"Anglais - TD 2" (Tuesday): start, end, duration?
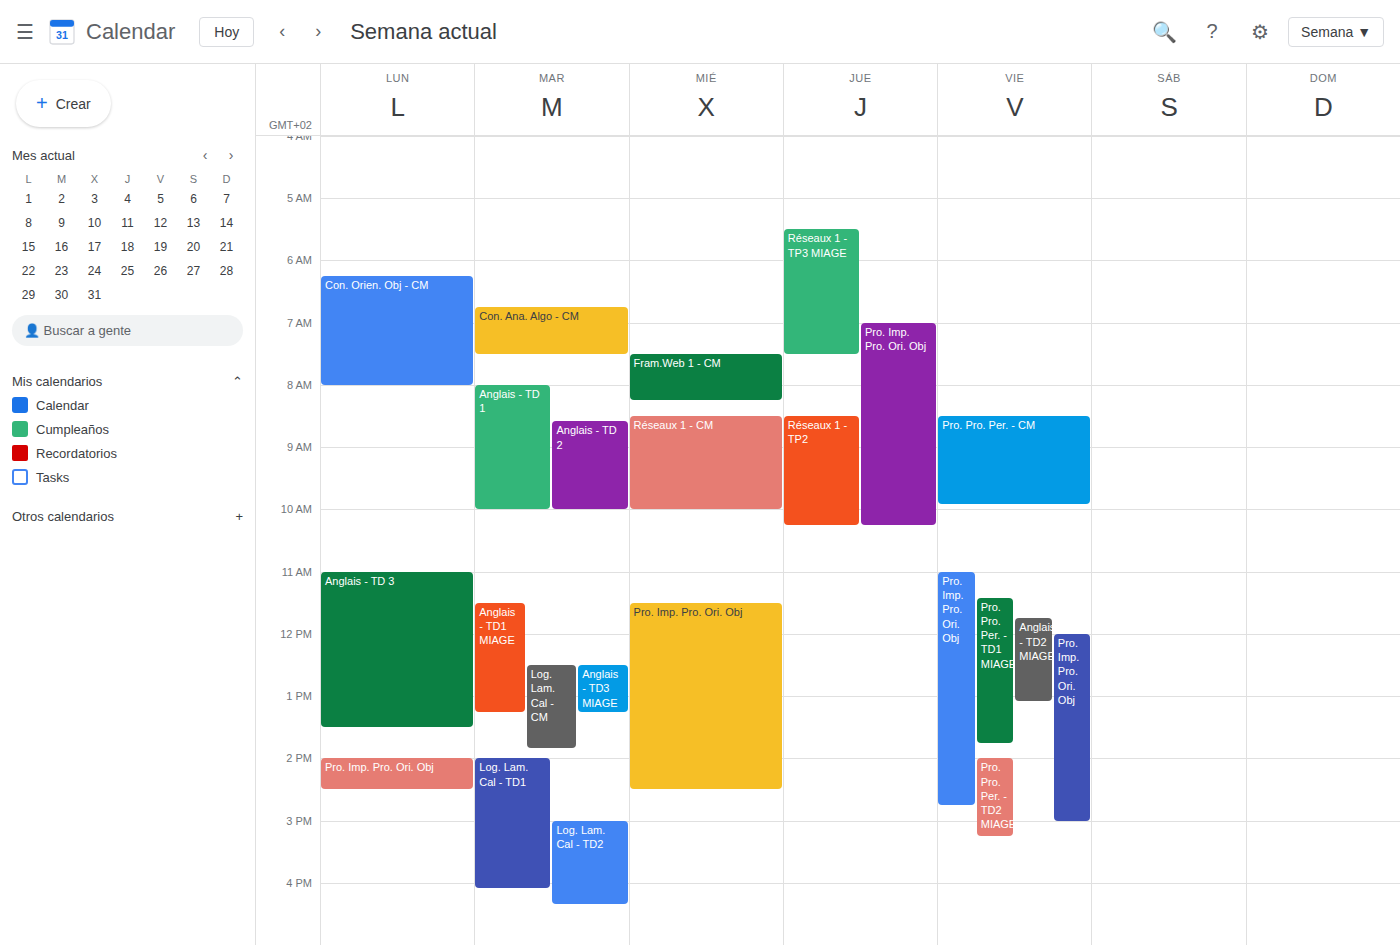
08:35 to 10:00, 1 hour 25 minutes